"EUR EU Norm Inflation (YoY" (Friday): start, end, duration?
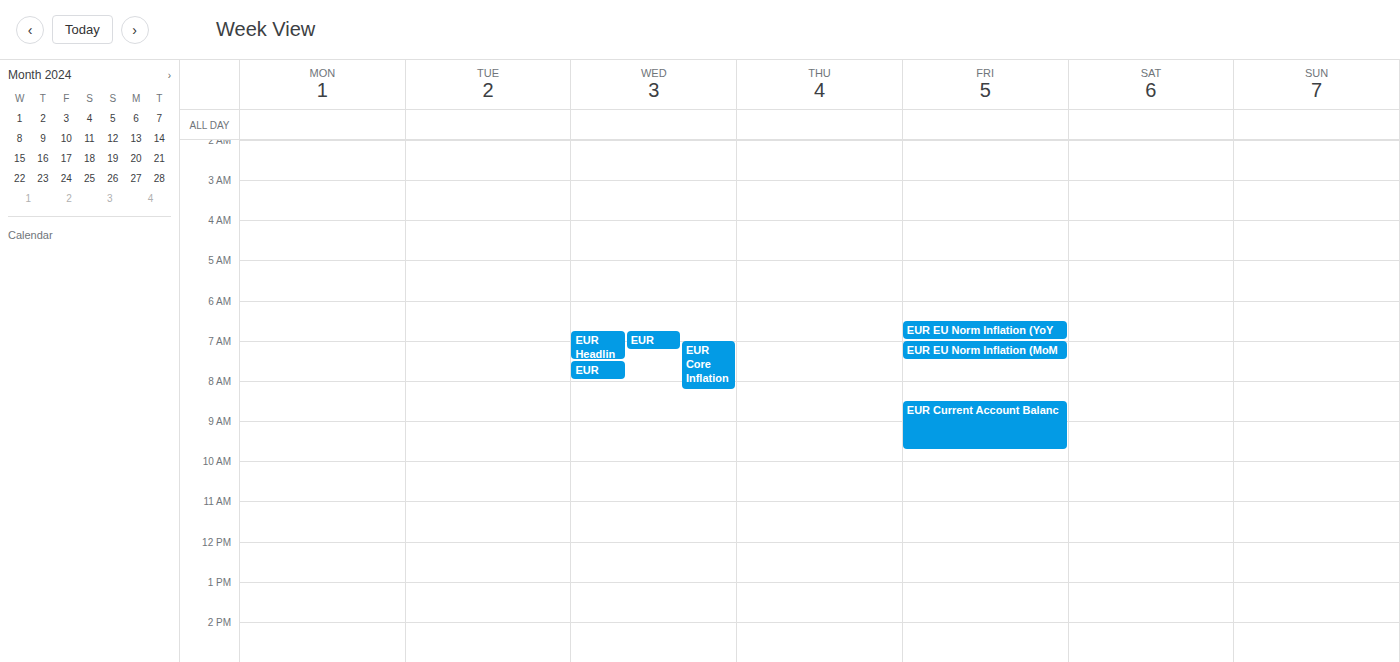
6:30 AM to 7:00 AM, 30 minutes